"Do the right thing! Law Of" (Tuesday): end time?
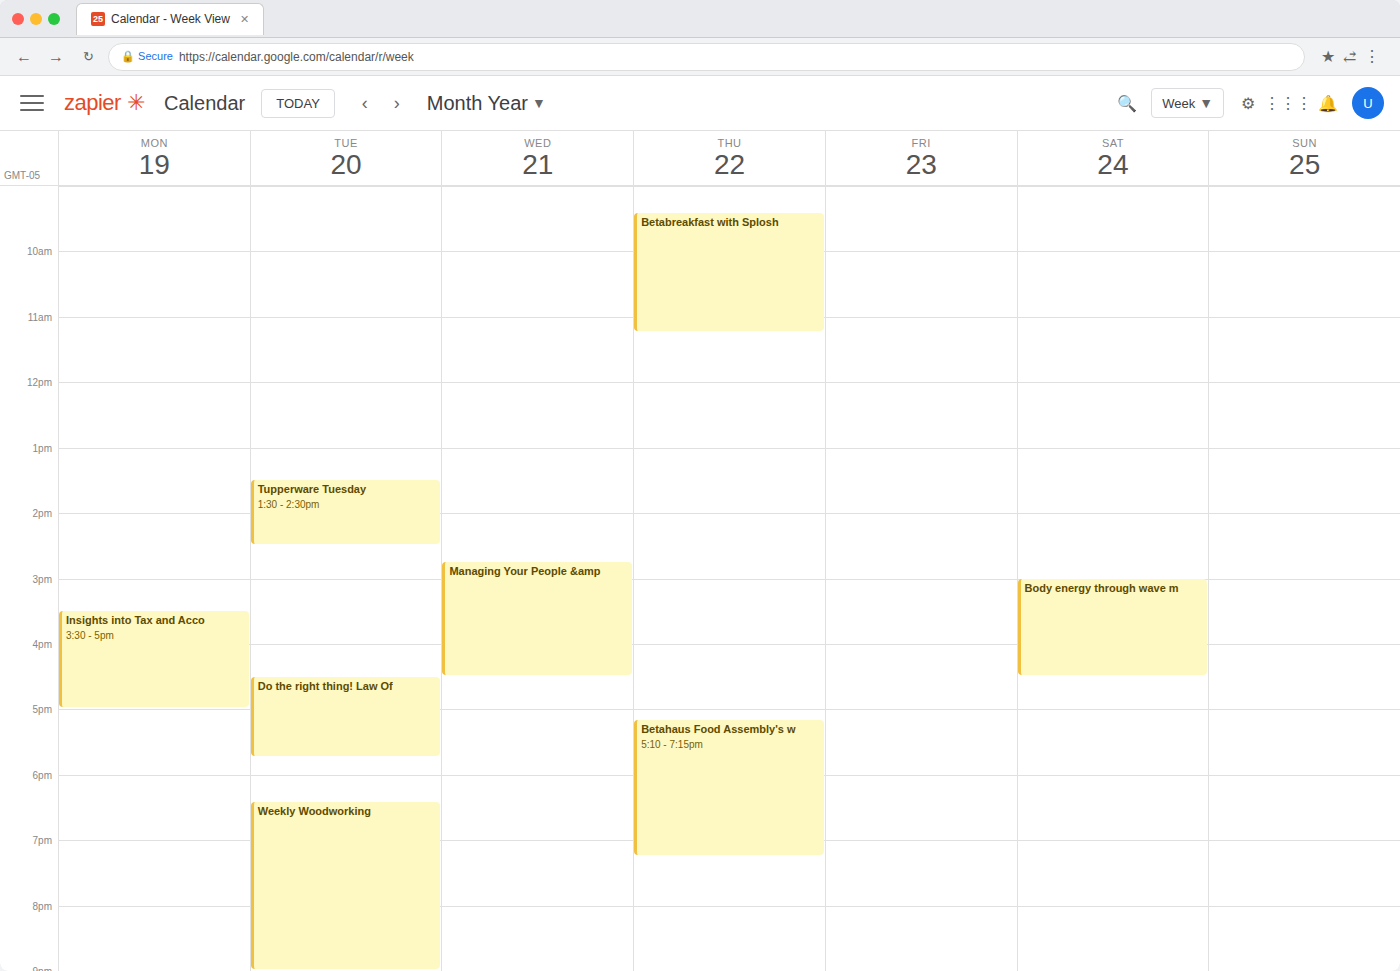
17:45